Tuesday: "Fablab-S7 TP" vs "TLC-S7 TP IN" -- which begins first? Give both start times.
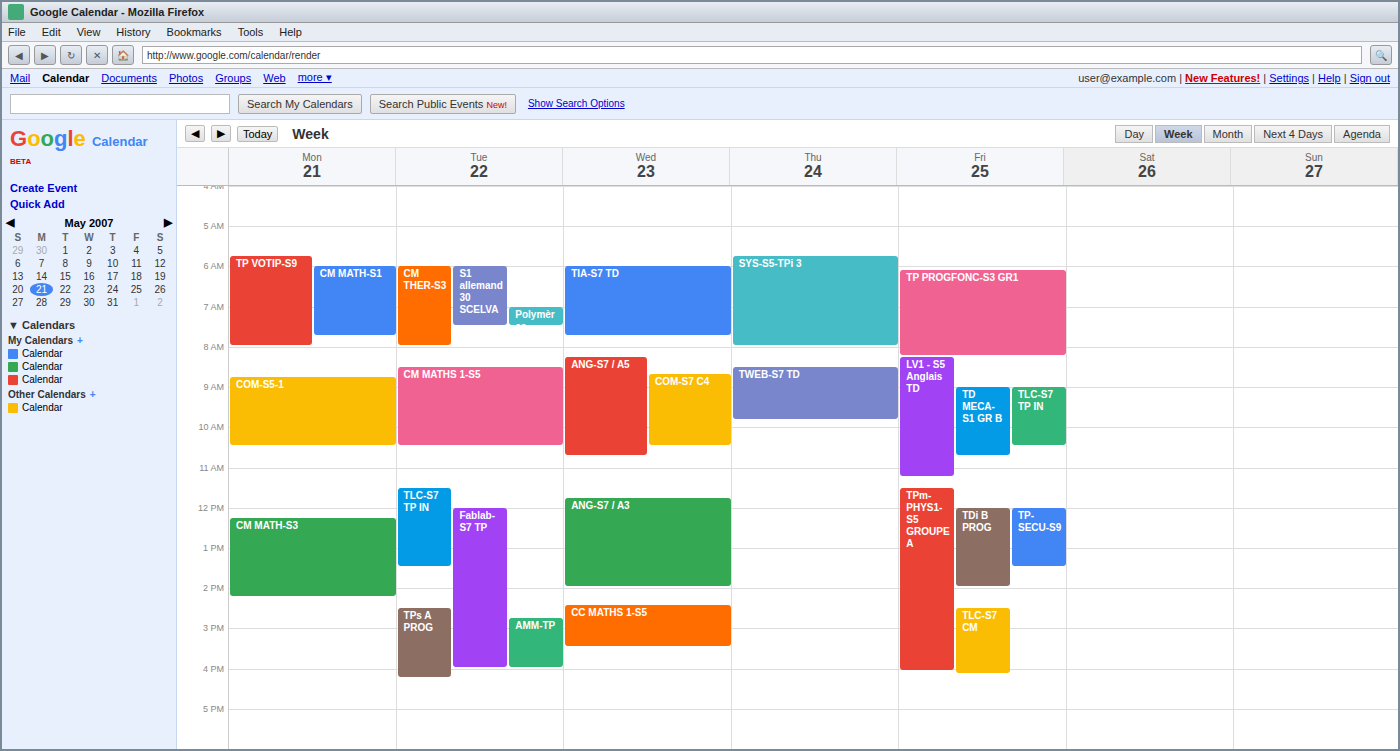
"TLC-S7 TP IN" 11:30 AM; "Fablab-S7 TP" 12:00 PM.